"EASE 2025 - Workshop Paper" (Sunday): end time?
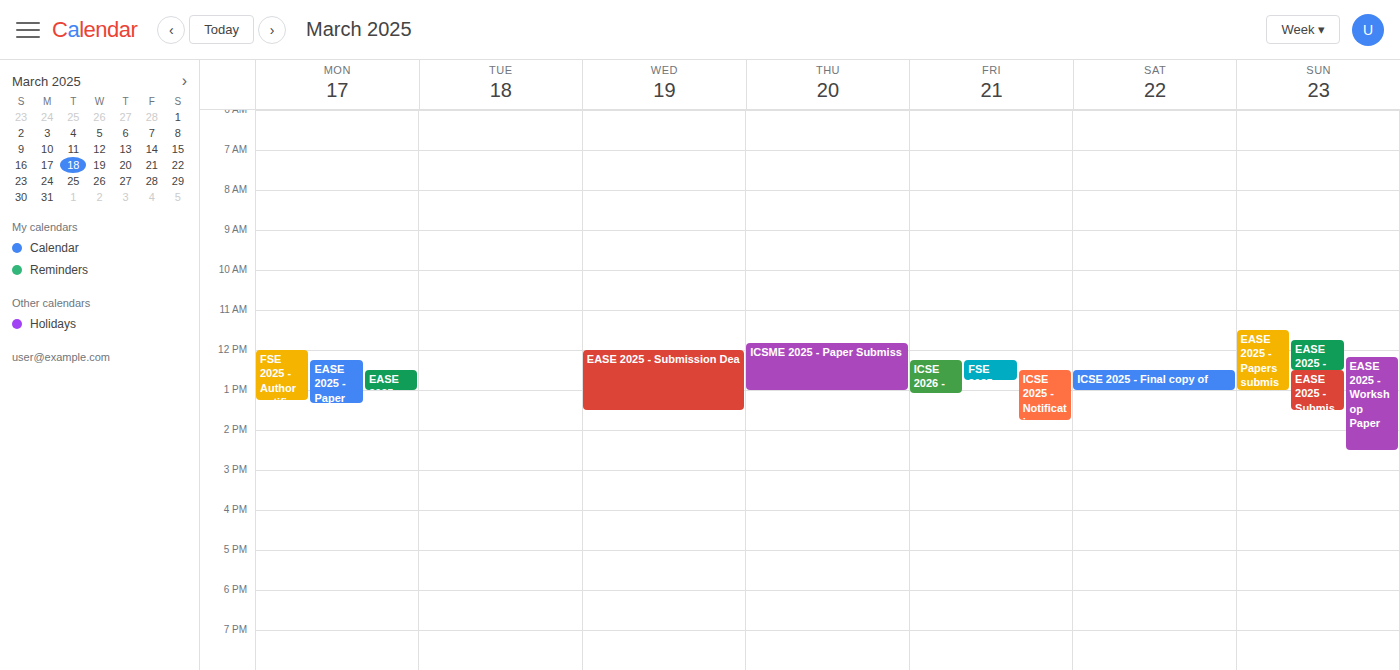
2:30 PM